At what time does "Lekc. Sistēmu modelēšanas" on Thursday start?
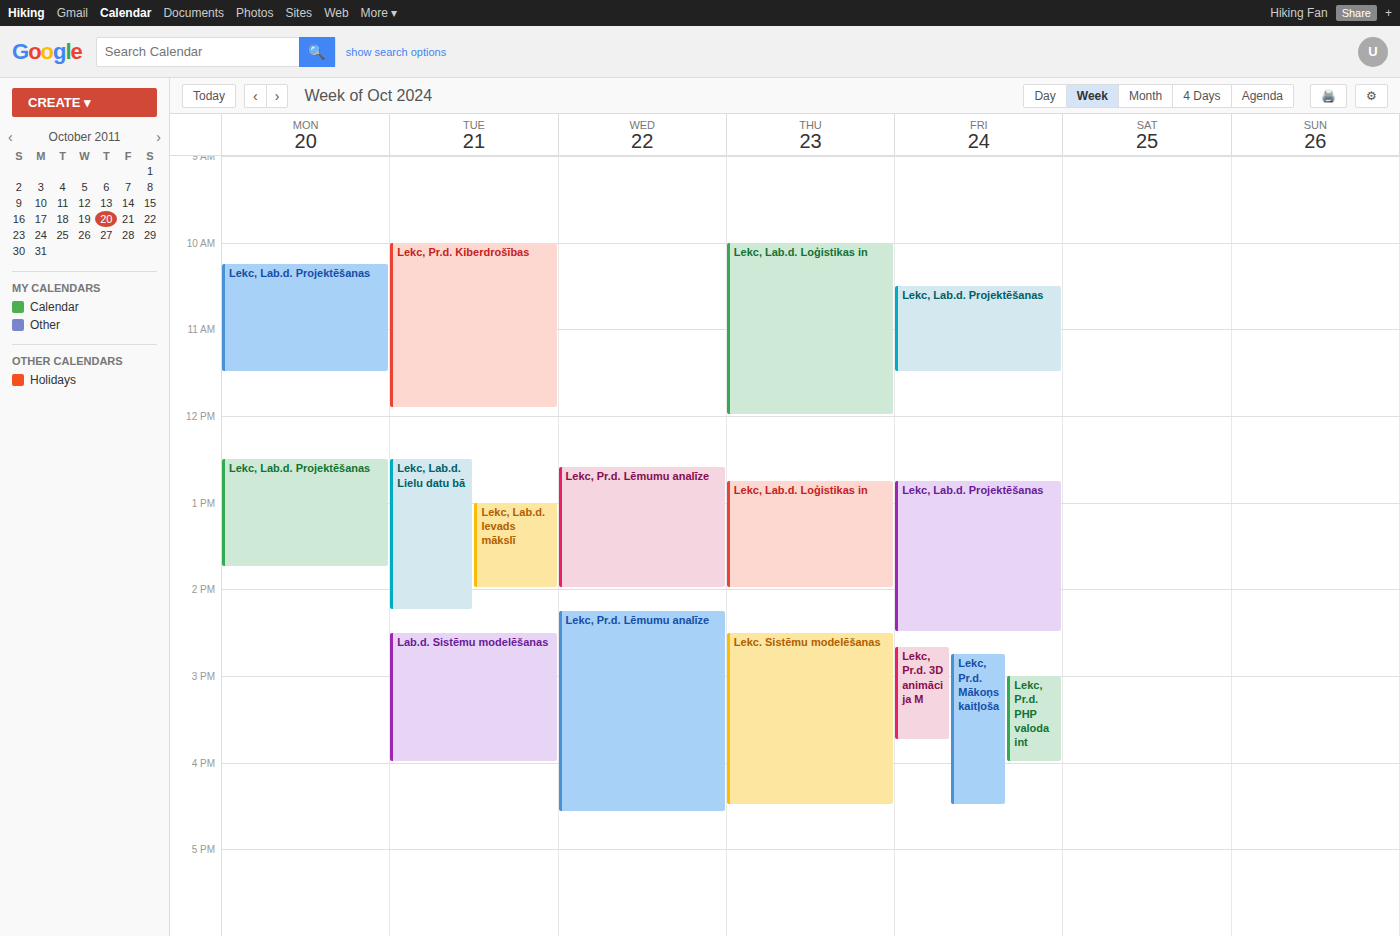
2:30 PM